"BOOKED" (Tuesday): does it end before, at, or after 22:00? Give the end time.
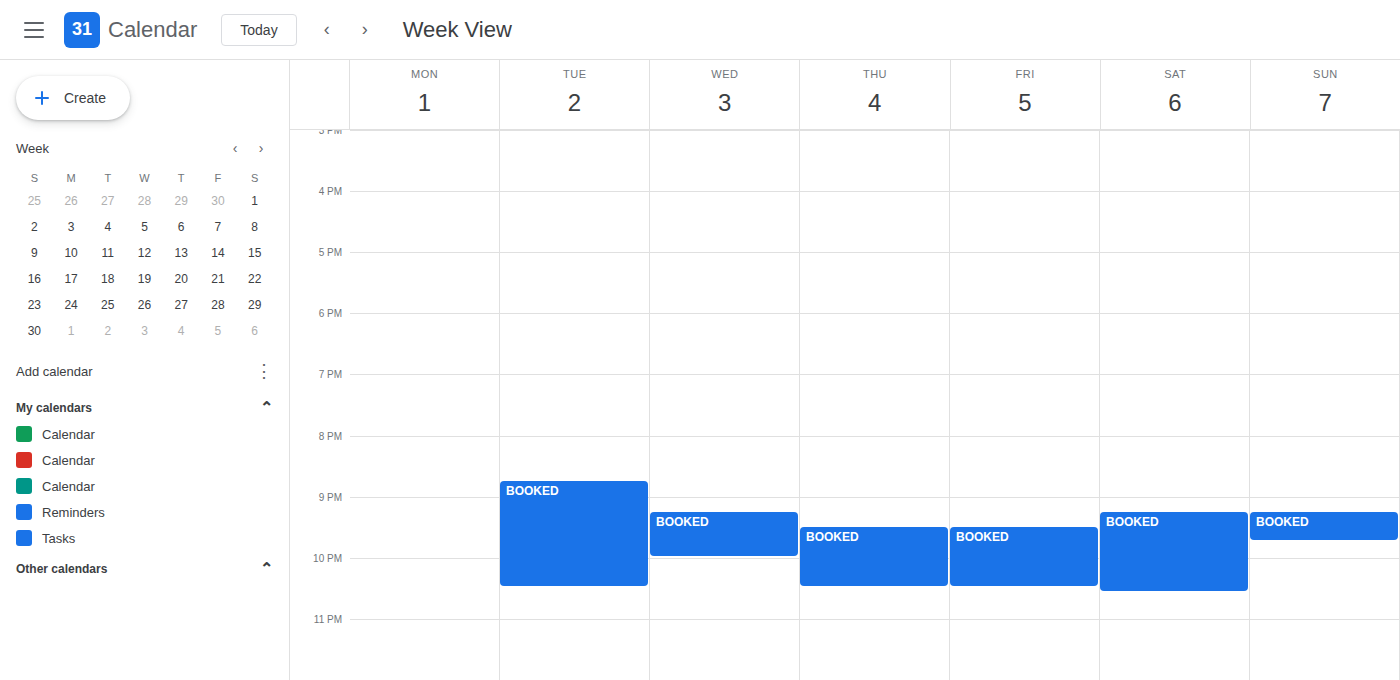
22:30 -- after 22:00, 30 minutes below the 22:00 line.